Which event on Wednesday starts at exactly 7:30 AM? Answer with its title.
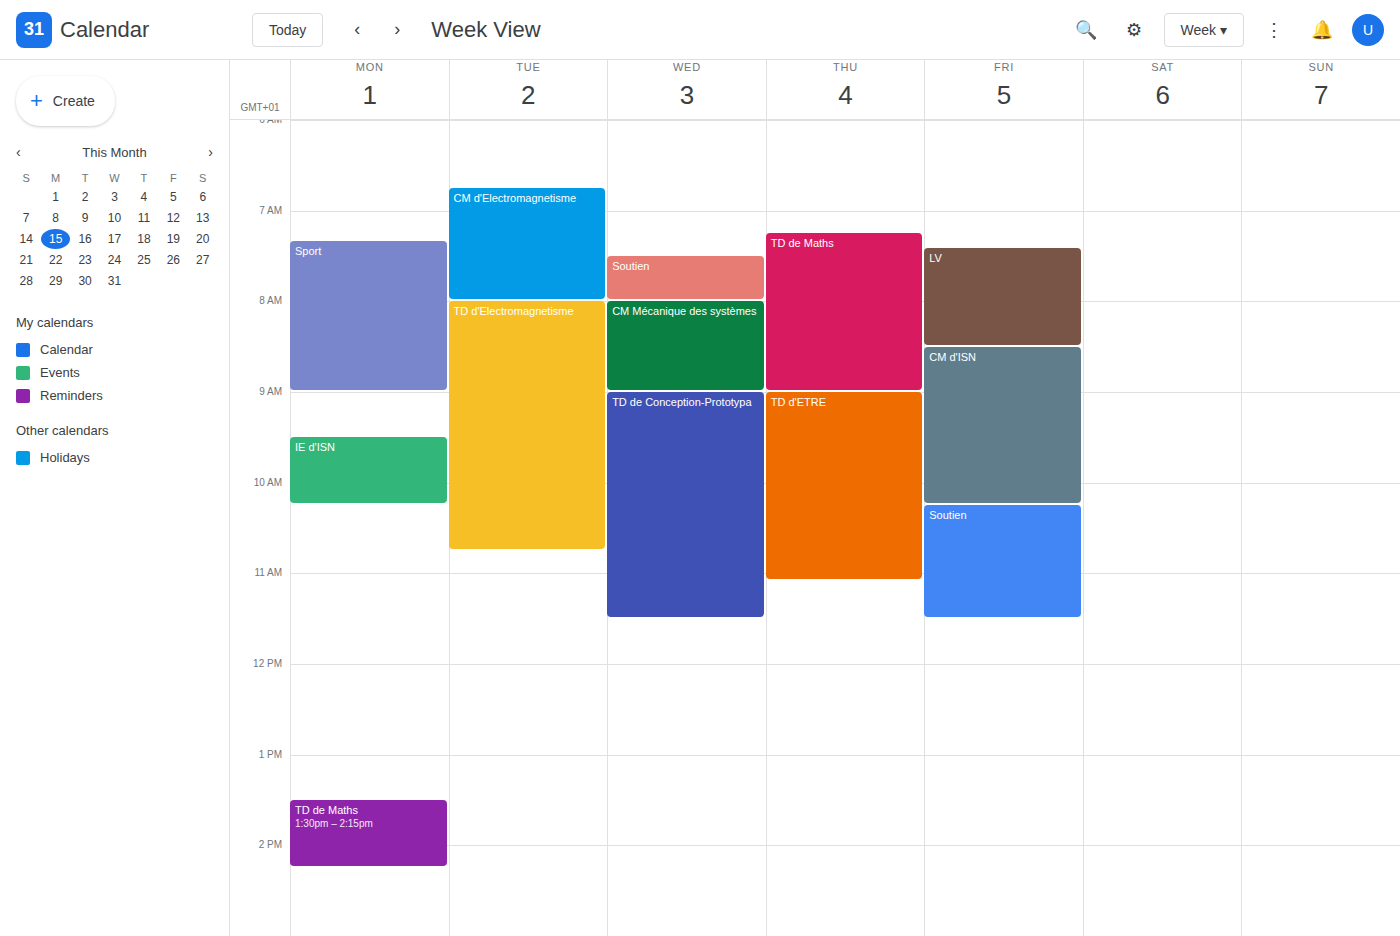
"Soutien"